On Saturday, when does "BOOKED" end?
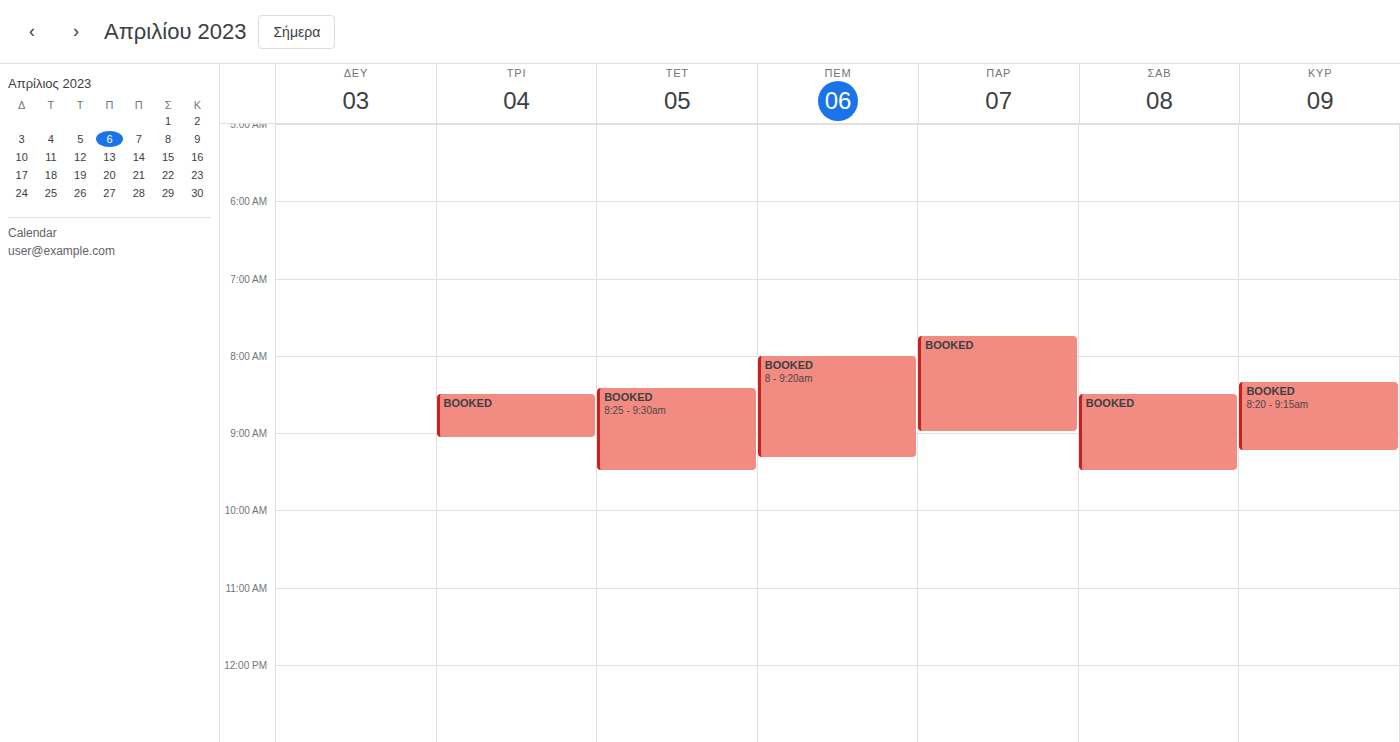
9:30 AM